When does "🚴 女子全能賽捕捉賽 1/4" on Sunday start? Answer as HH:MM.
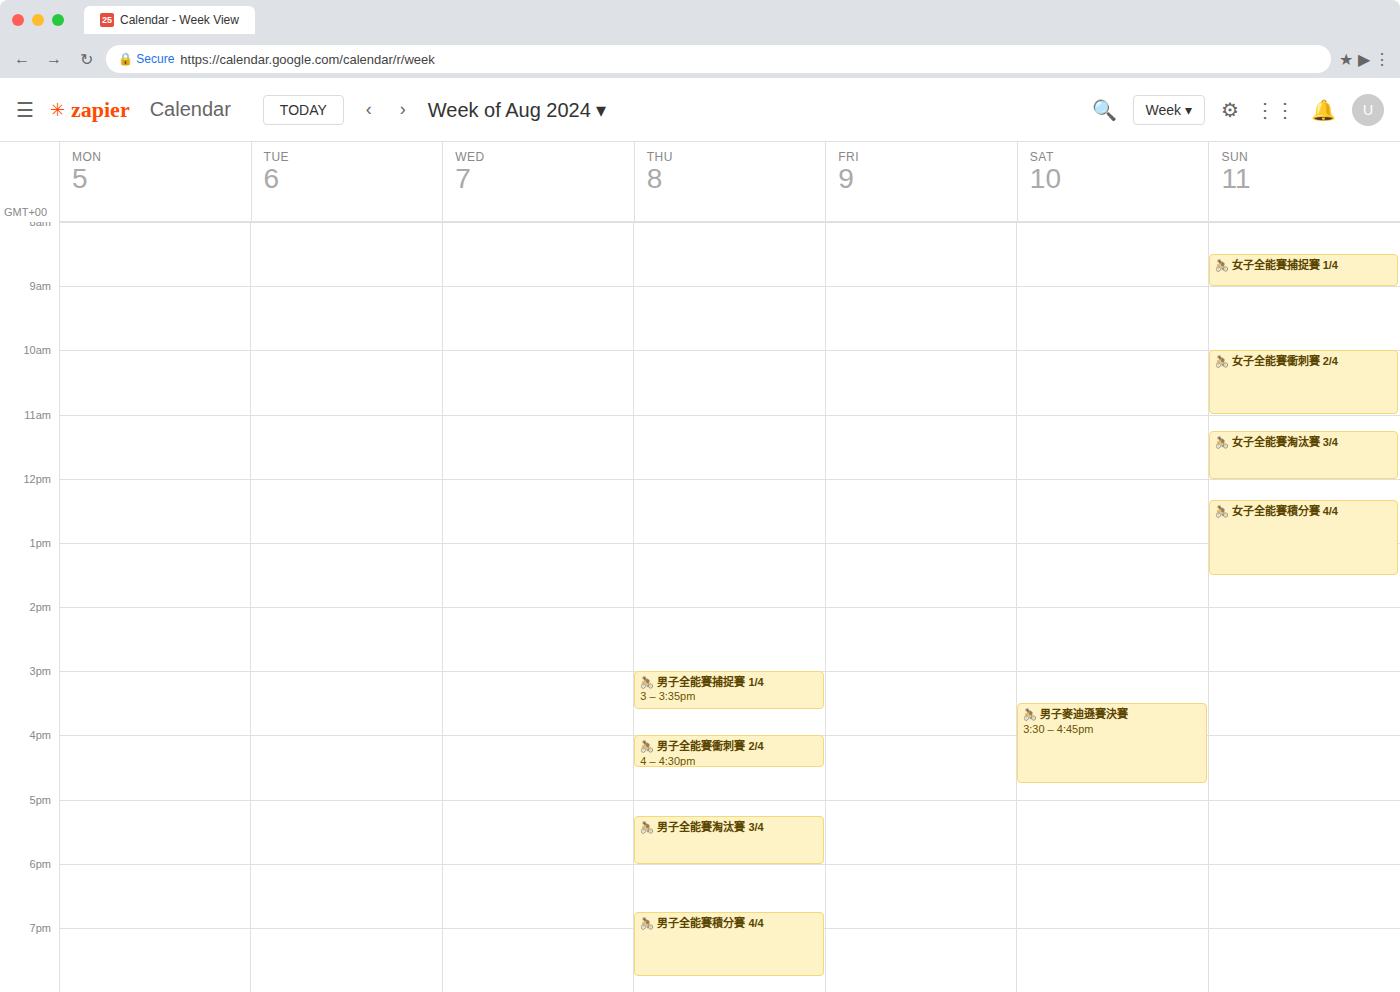
08:30